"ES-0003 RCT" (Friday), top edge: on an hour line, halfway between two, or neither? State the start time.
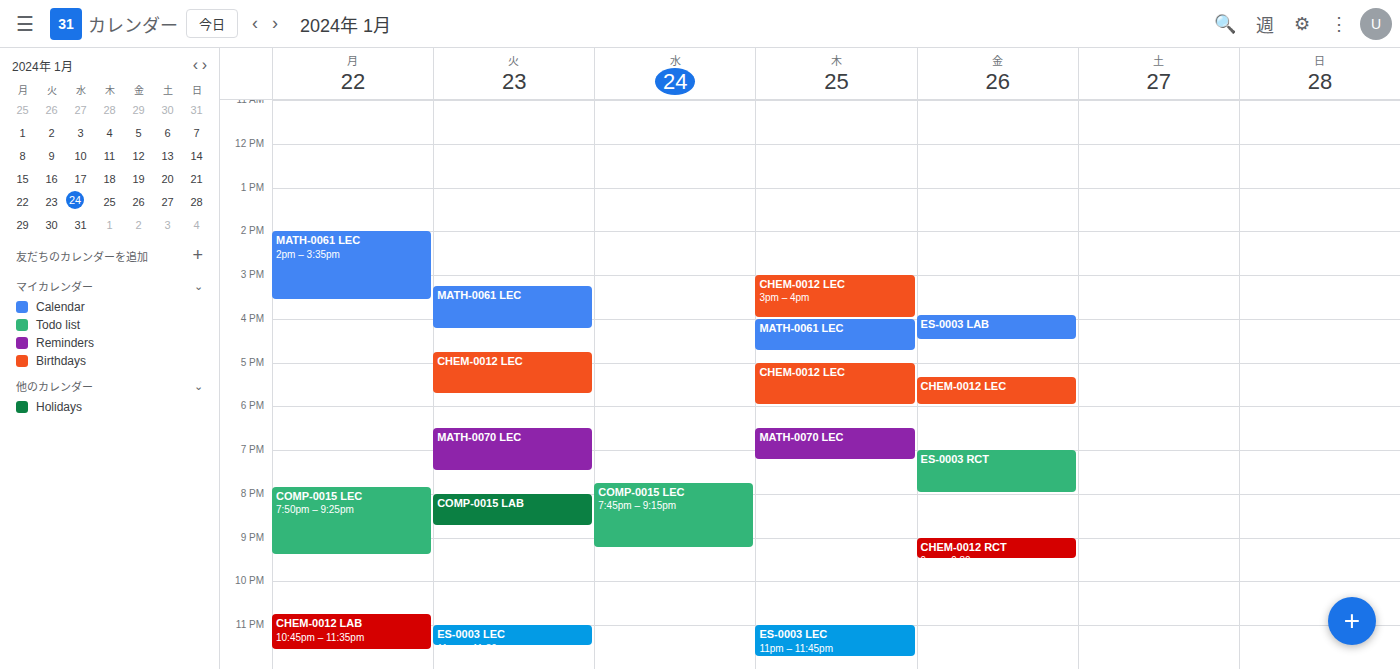
7:00 PM -- exactly on the 7 PM line.